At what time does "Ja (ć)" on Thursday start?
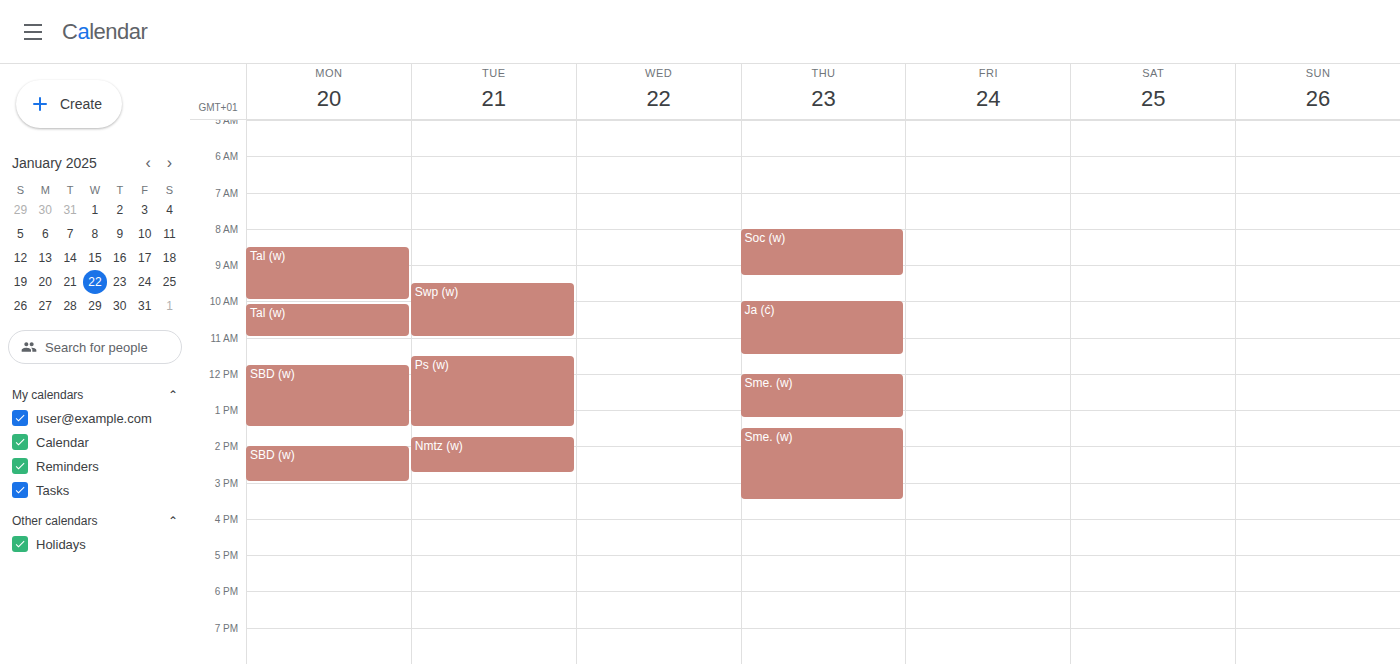
10:00 AM